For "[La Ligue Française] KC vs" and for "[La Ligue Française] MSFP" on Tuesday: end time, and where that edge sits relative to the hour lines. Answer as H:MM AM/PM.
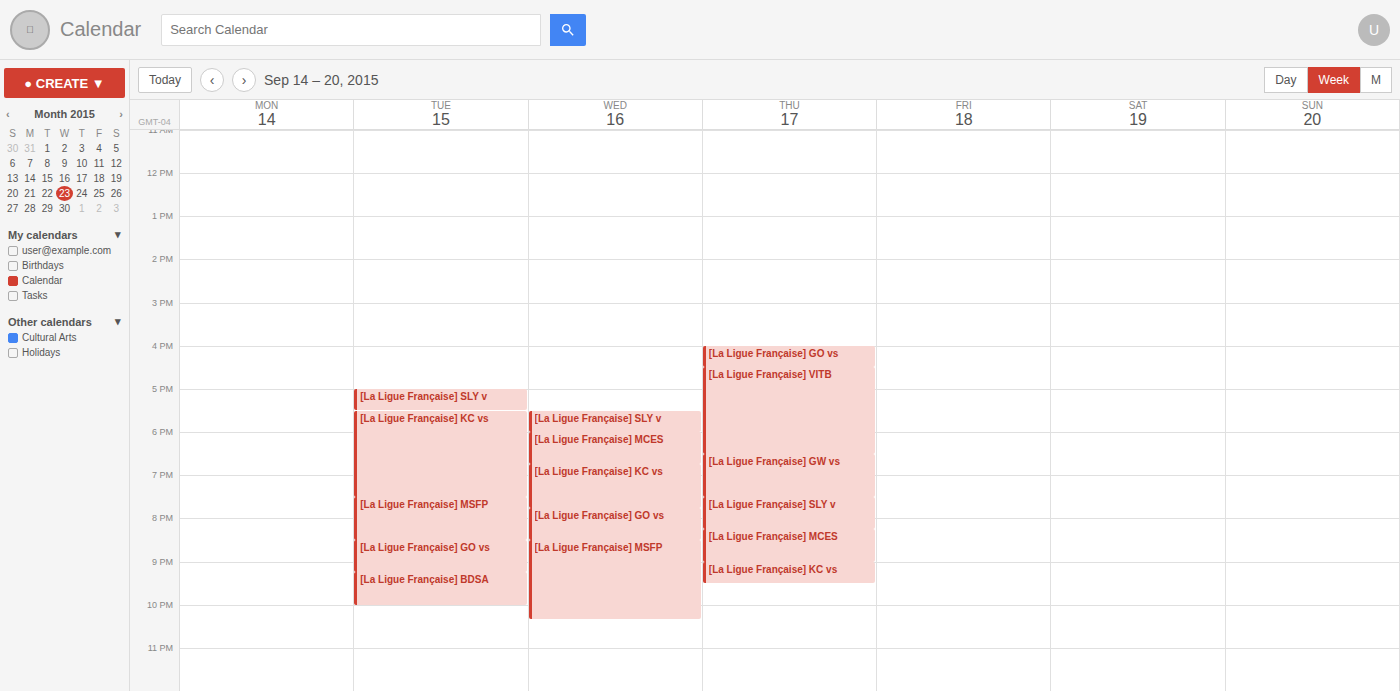
"[La Ligue Française] KC vs": 7:30 PM, halfway between the 7 PM and 8 PM lines. "[La Ligue Française] MSFP": 8:30 PM, halfway between the 8 PM and 9 PM lines.